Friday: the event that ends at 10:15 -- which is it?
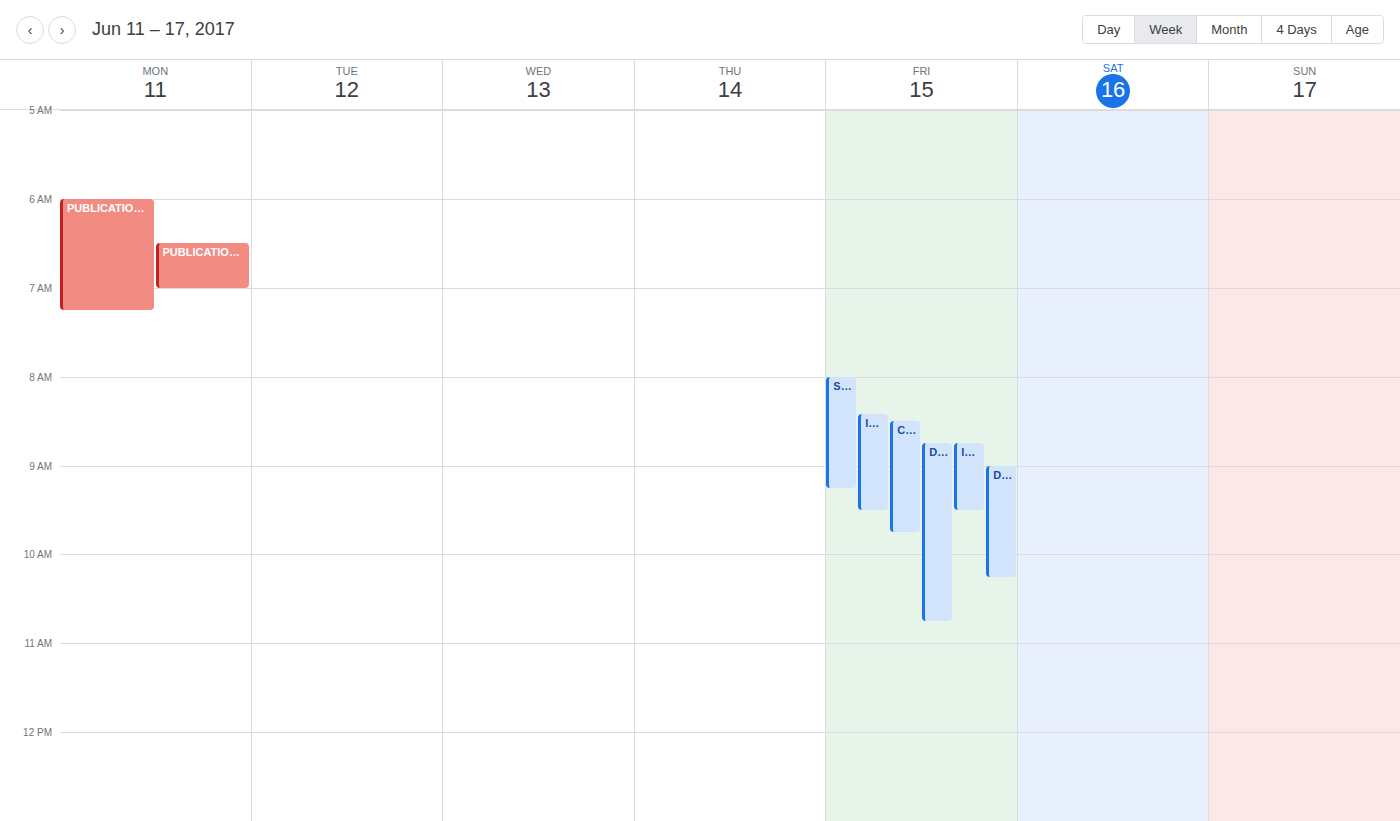
"Dares: Évolution des salai"